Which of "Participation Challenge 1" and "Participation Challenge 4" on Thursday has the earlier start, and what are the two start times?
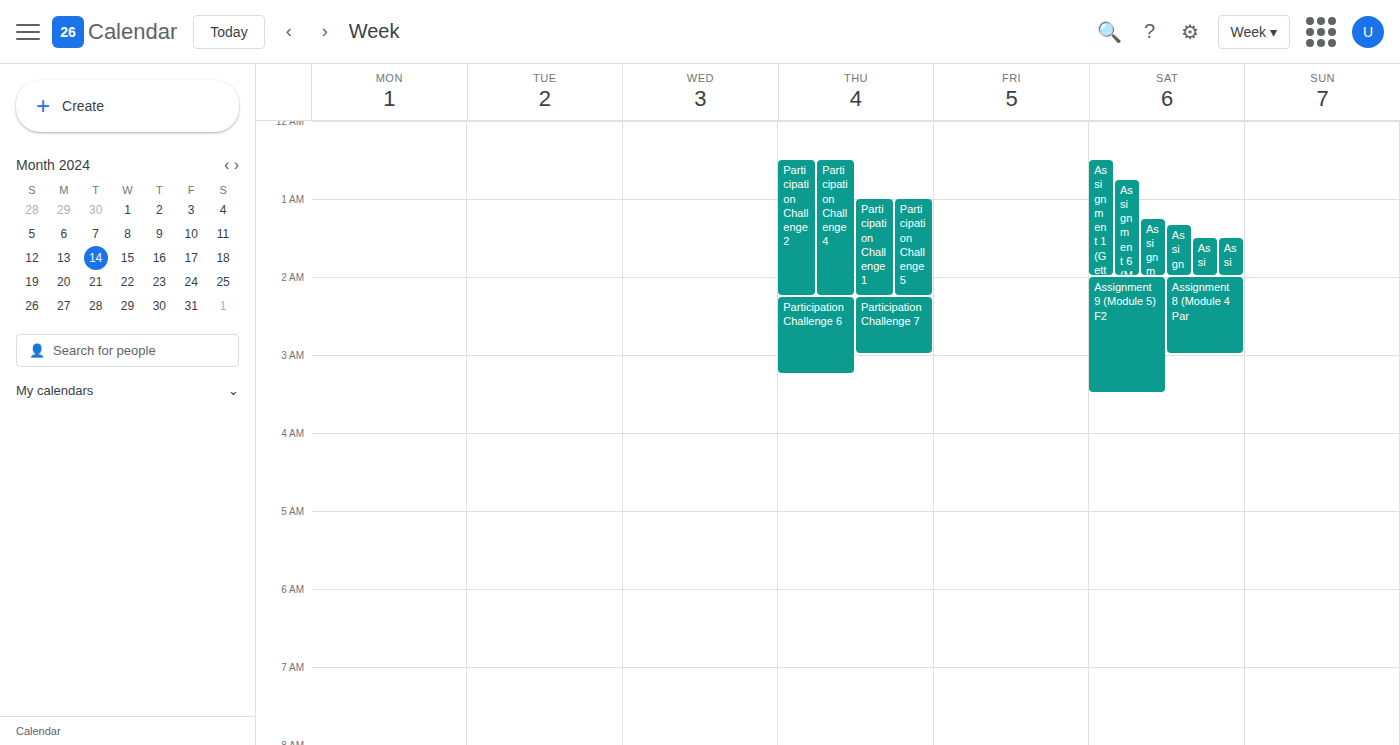
"Participation Challenge 4" 00:30; "Participation Challenge 1" 01:00.